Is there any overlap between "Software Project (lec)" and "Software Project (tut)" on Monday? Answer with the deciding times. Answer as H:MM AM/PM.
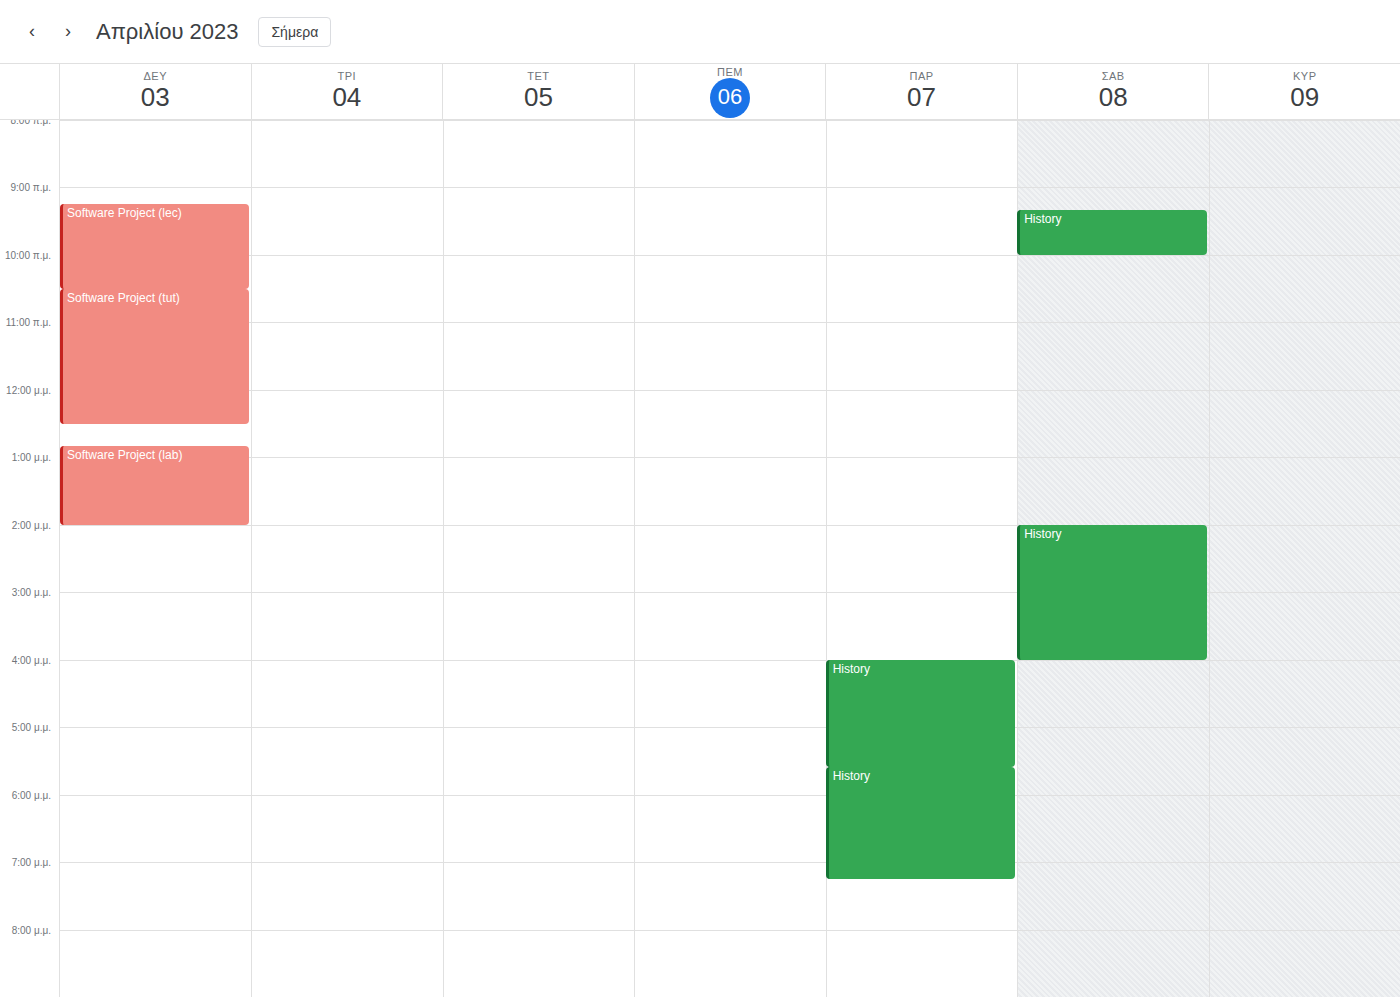
"Software Project (lec)" ends at 10:30 AM, exactly when "Software Project (tut)" starts -- they touch but do not overlap.